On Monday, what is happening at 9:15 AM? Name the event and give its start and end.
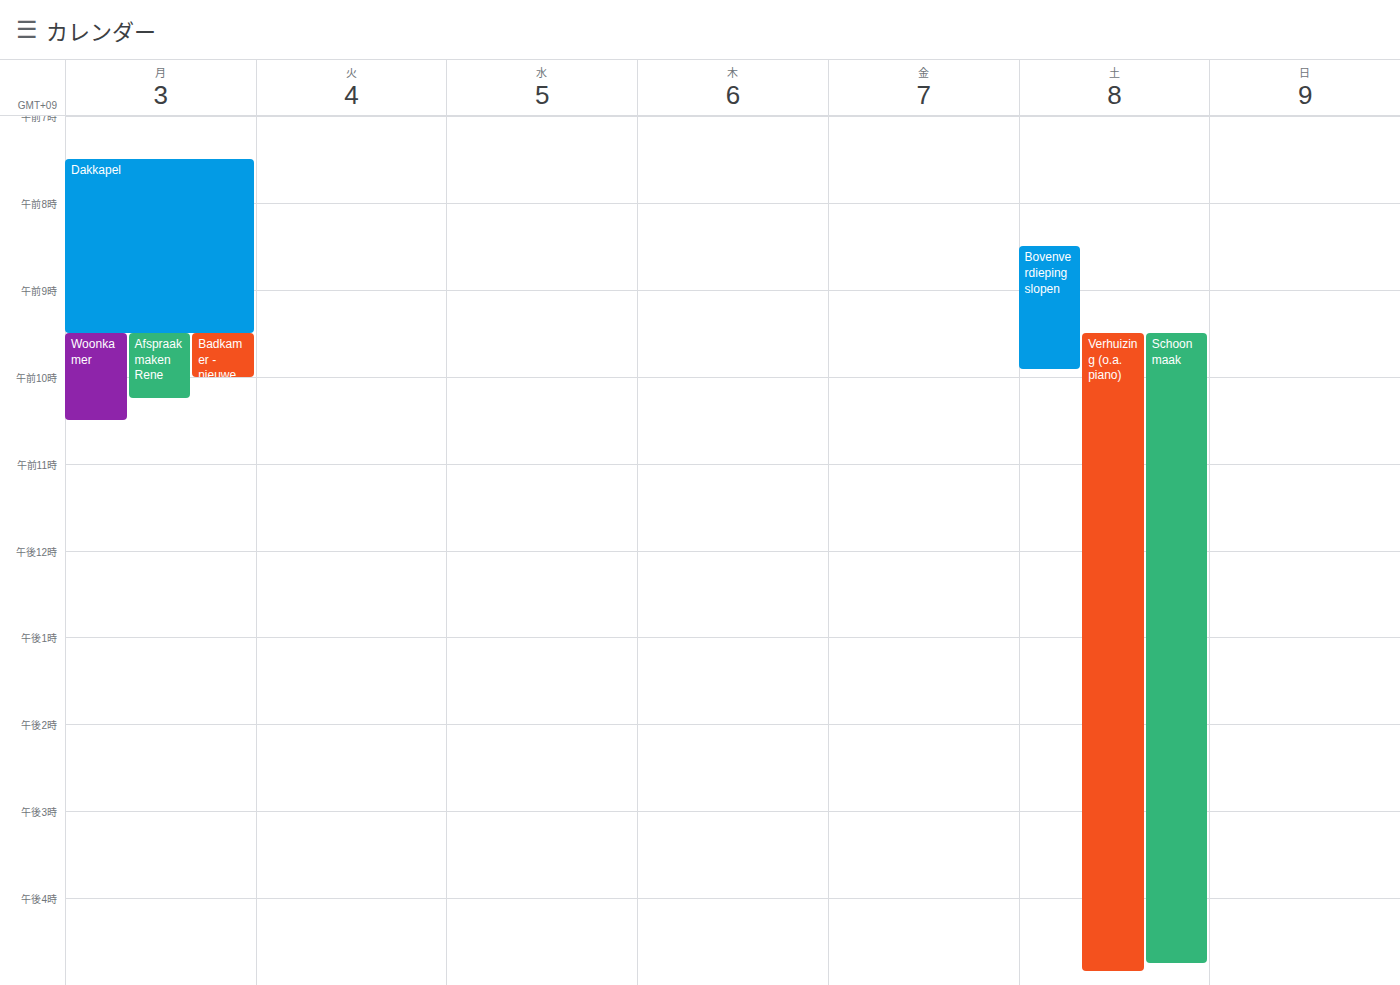
"Dakkapel", 7:30 AM to 9:30 AM